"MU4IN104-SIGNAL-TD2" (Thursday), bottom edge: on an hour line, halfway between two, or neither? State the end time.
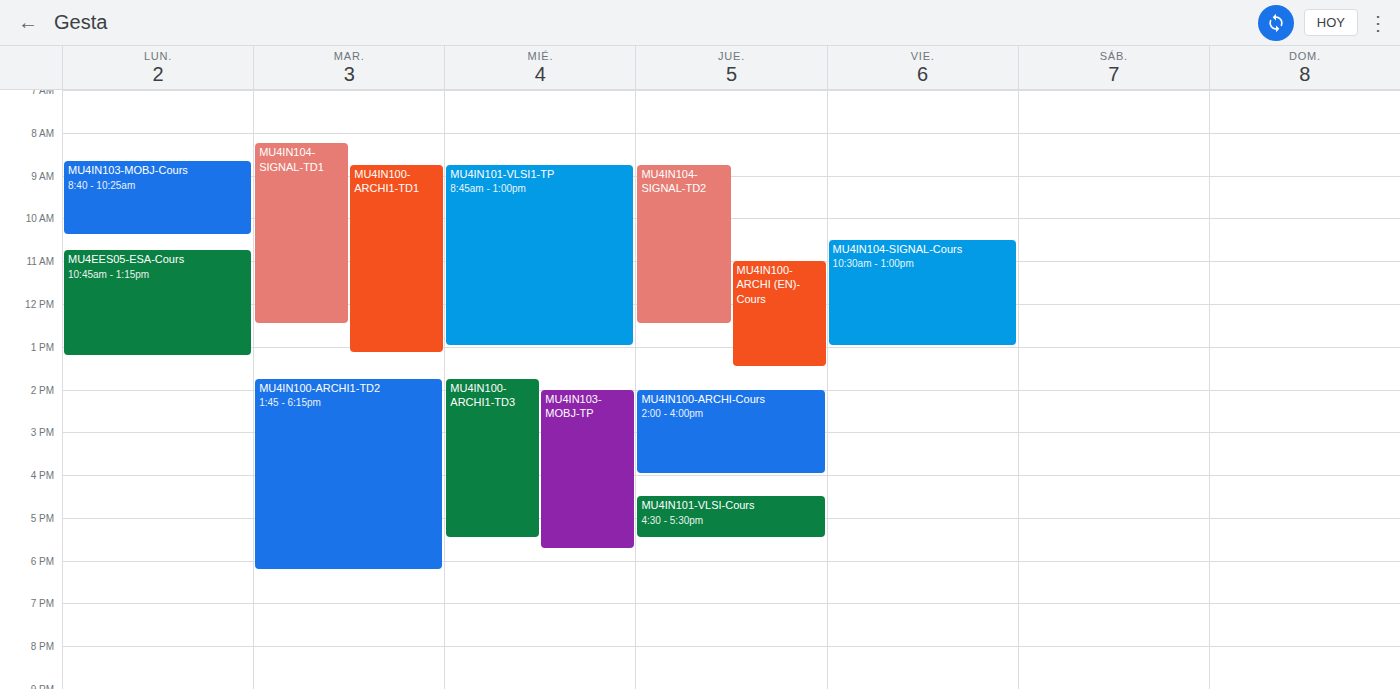
12:30 PM -- halfway between the 12 PM and 1 PM lines.